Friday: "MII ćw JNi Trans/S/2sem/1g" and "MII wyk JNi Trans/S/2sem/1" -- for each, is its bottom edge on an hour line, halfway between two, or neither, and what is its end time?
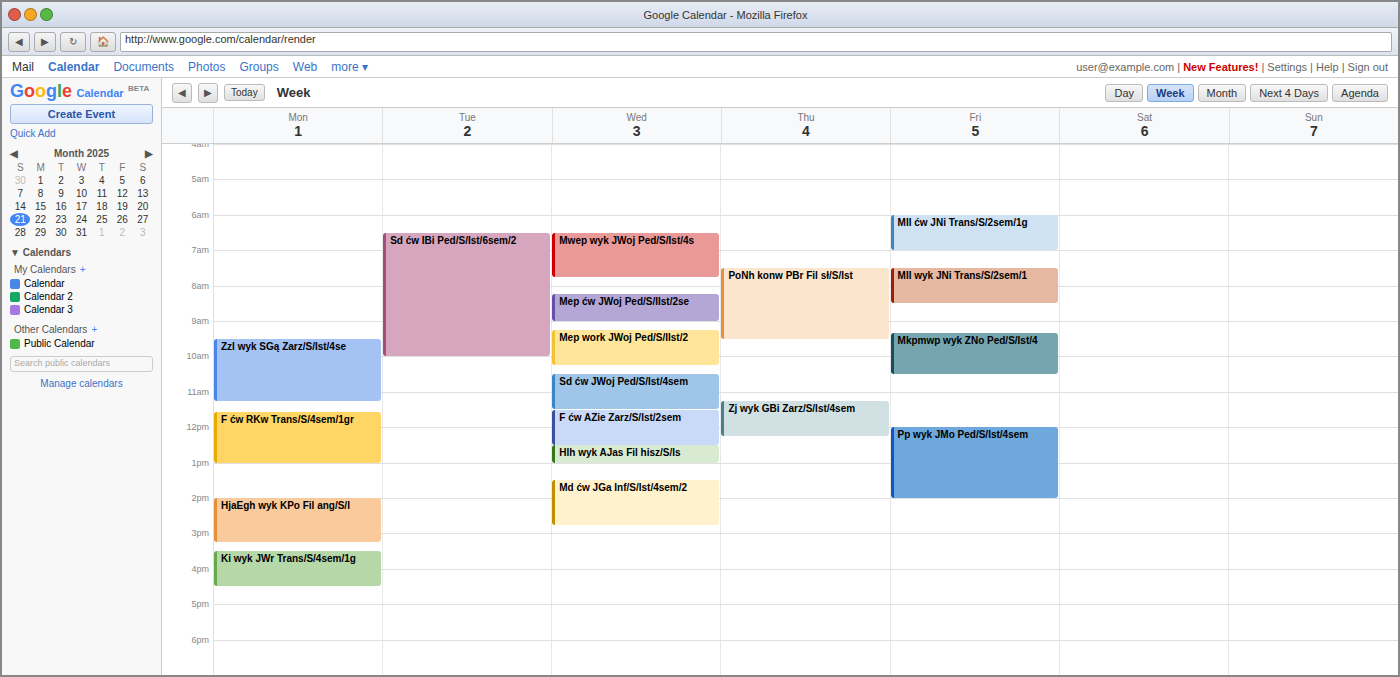
"MII ćw JNi Trans/S/2sem/1g": 7:00 AM, exactly on the 7 AM line. "MII wyk JNi Trans/S/2sem/1": 8:30 AM, halfway between the 8 AM and 9 AM lines.